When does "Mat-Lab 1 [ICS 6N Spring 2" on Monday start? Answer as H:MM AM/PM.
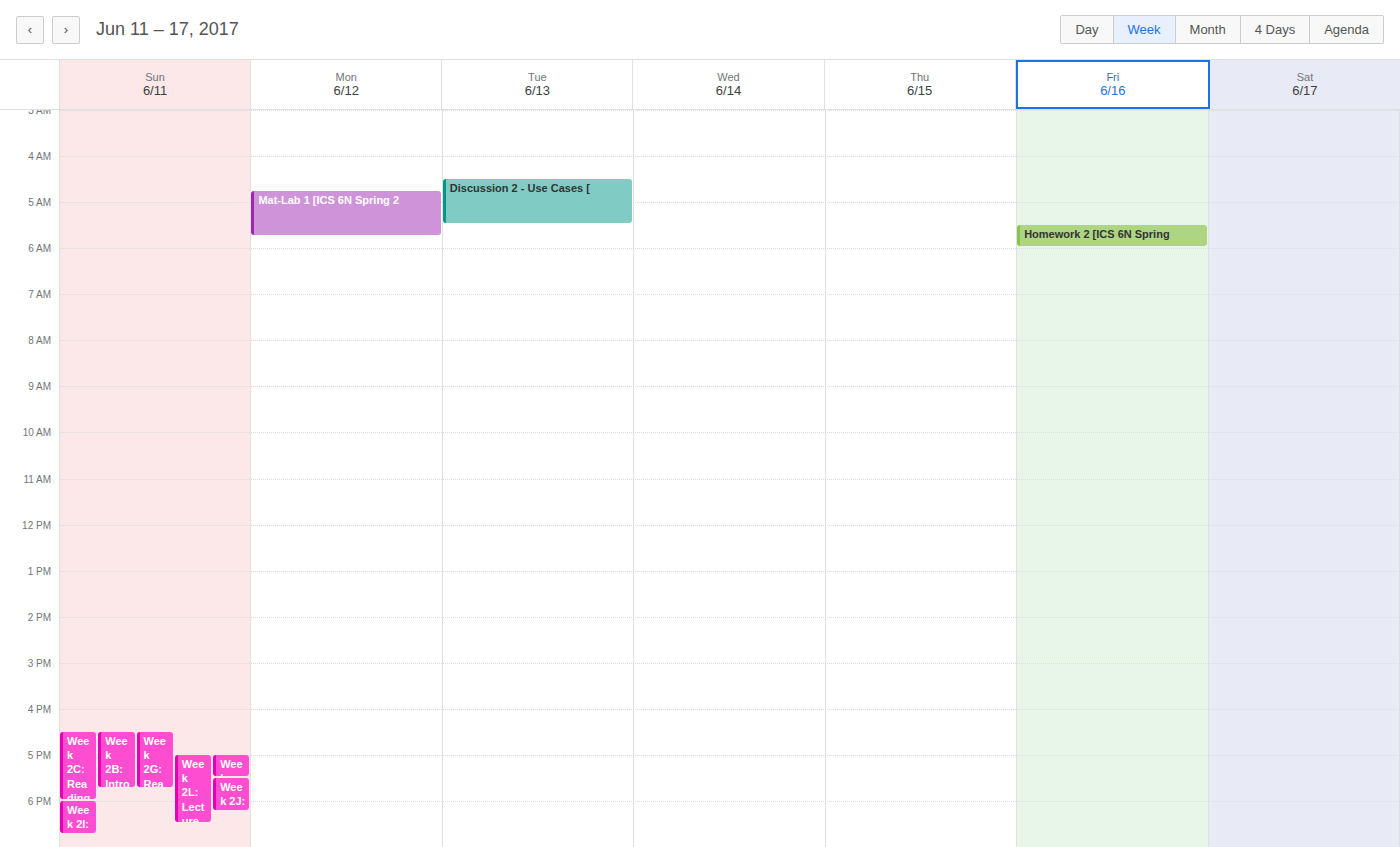
4:45 AM